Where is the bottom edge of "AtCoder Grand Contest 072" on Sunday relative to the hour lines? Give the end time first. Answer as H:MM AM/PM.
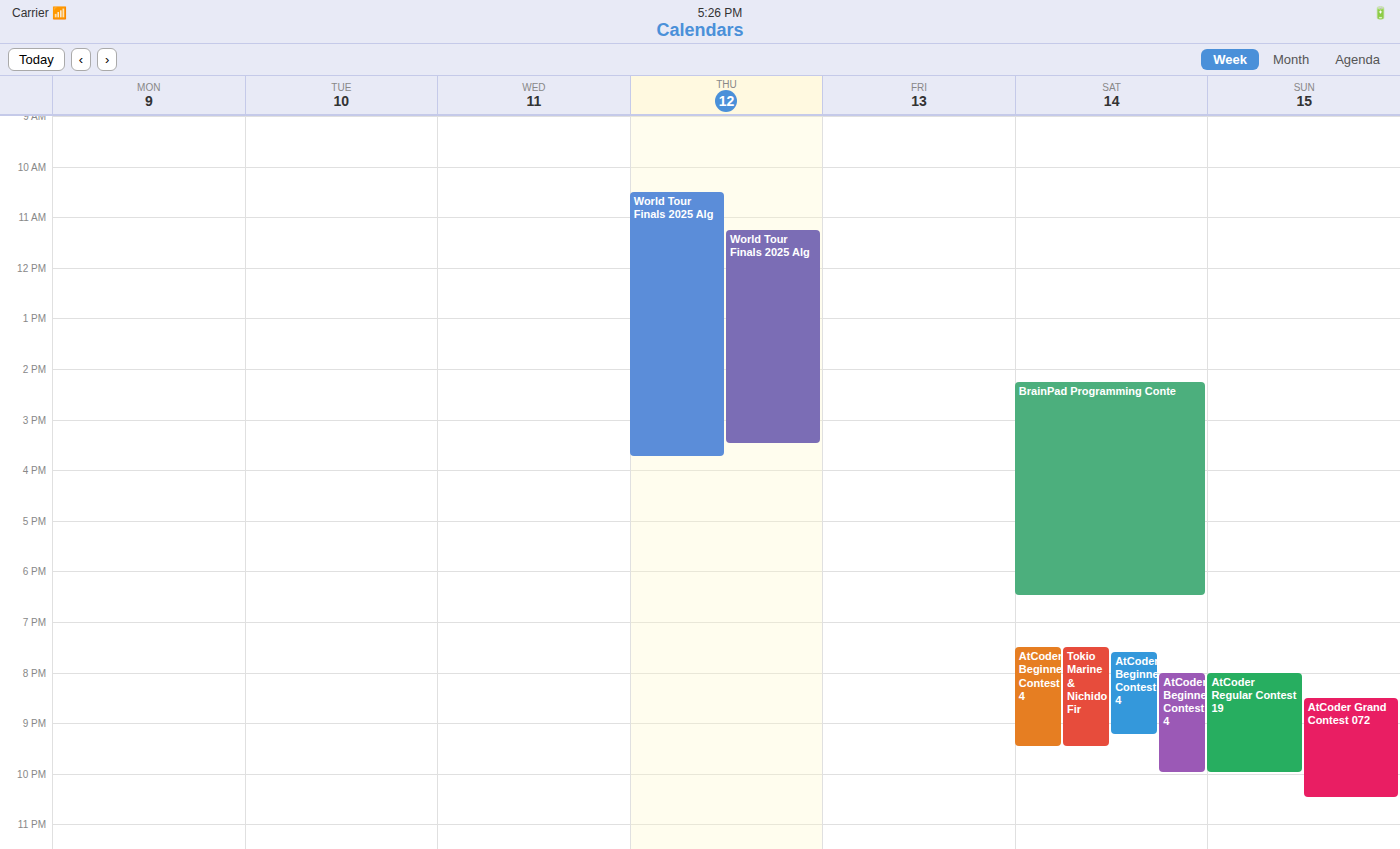
10:30 PM -- halfway between the 10 PM and 11 PM lines.